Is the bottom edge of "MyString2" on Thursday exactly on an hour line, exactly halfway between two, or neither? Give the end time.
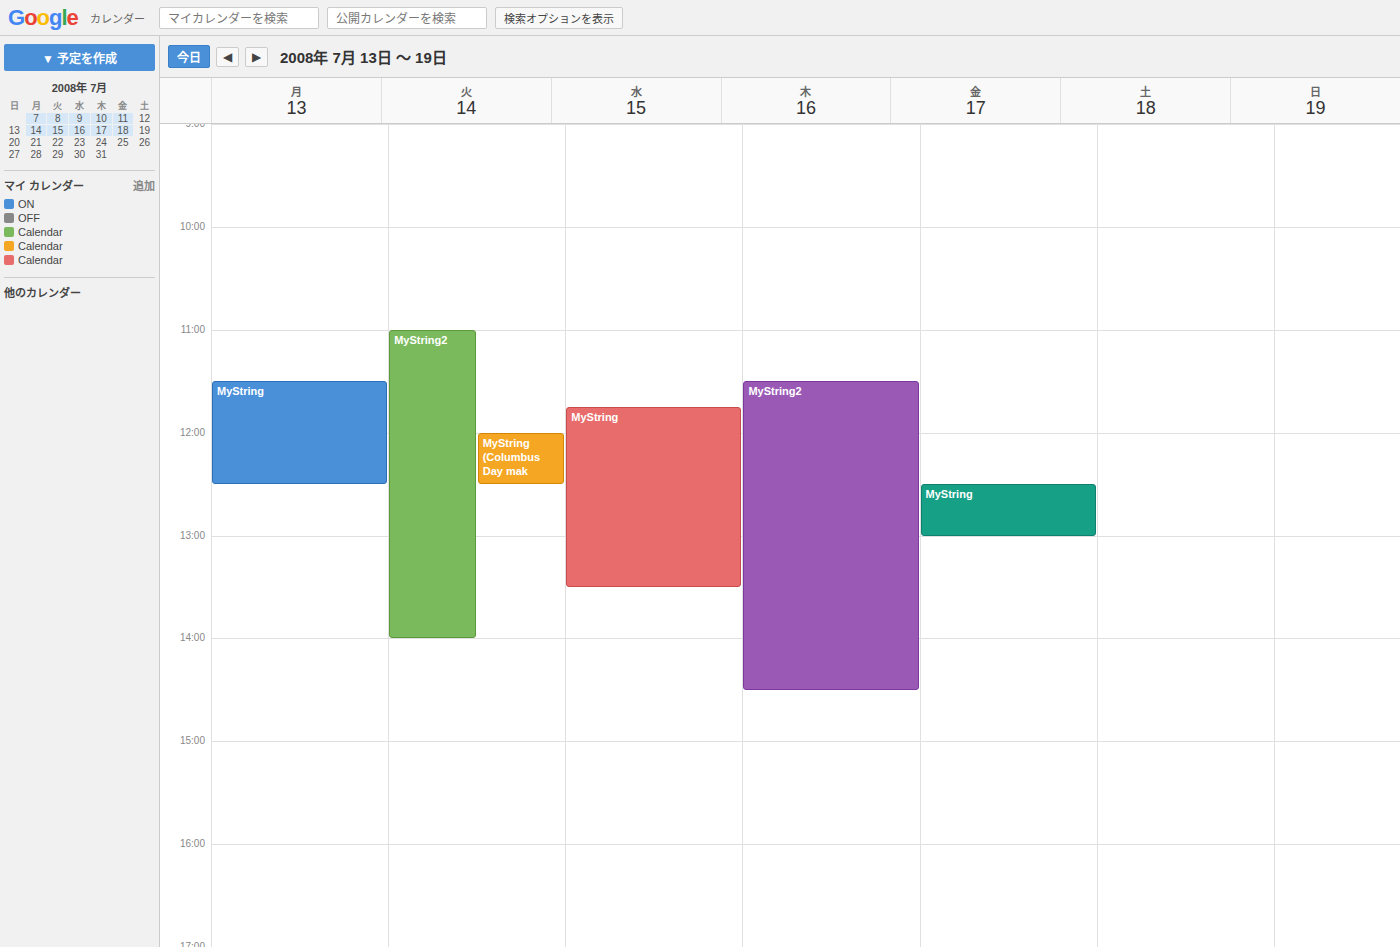
2:30 PM -- halfway between the 2 PM and 3 PM lines.